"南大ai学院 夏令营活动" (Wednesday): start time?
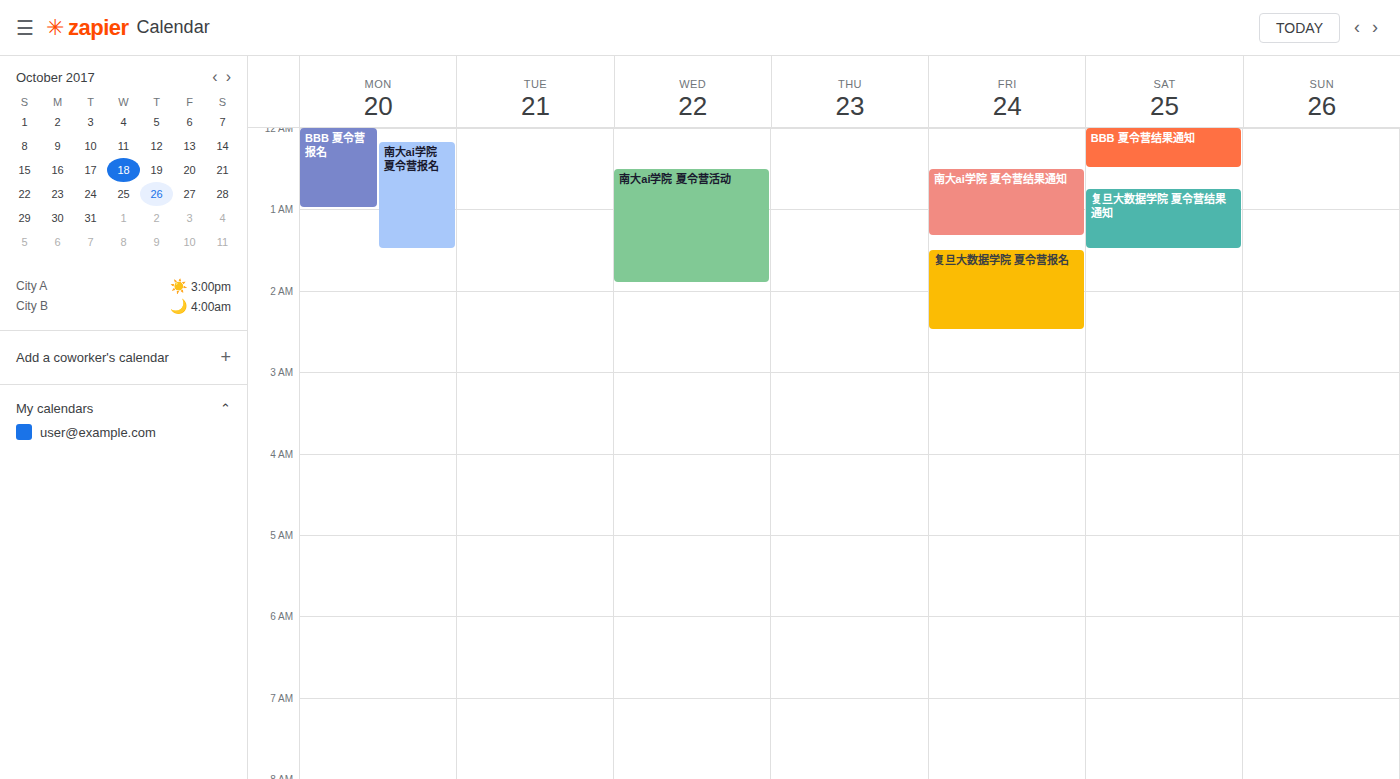
12:30 AM